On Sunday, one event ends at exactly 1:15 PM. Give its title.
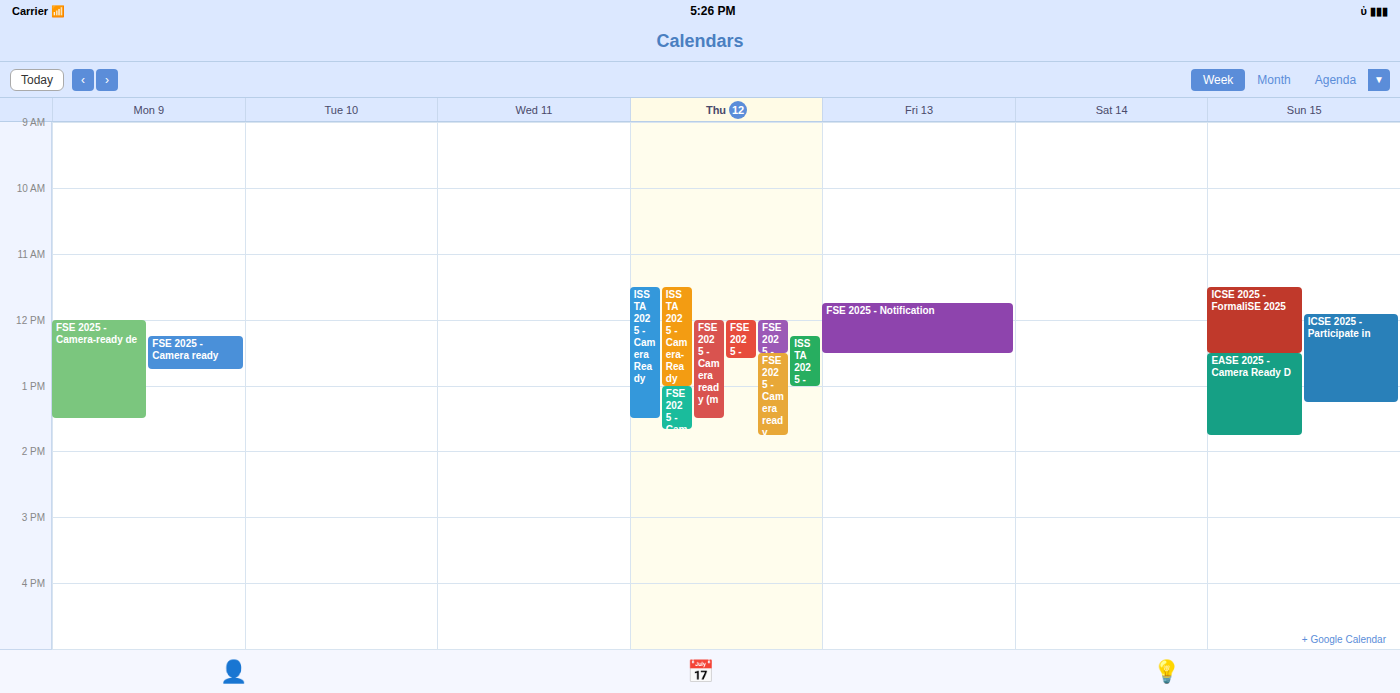
"ICSE 2025 - Participate in"